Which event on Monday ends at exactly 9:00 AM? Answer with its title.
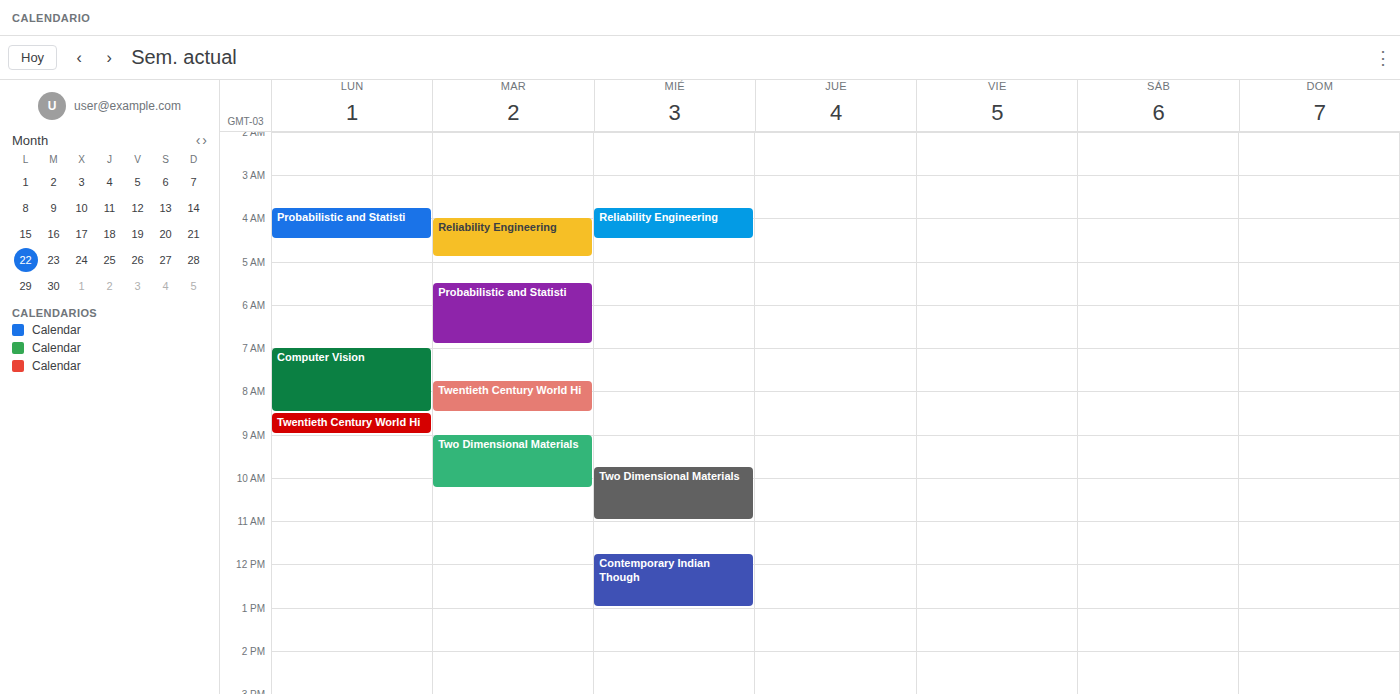
"Twentieth Century World Hi"